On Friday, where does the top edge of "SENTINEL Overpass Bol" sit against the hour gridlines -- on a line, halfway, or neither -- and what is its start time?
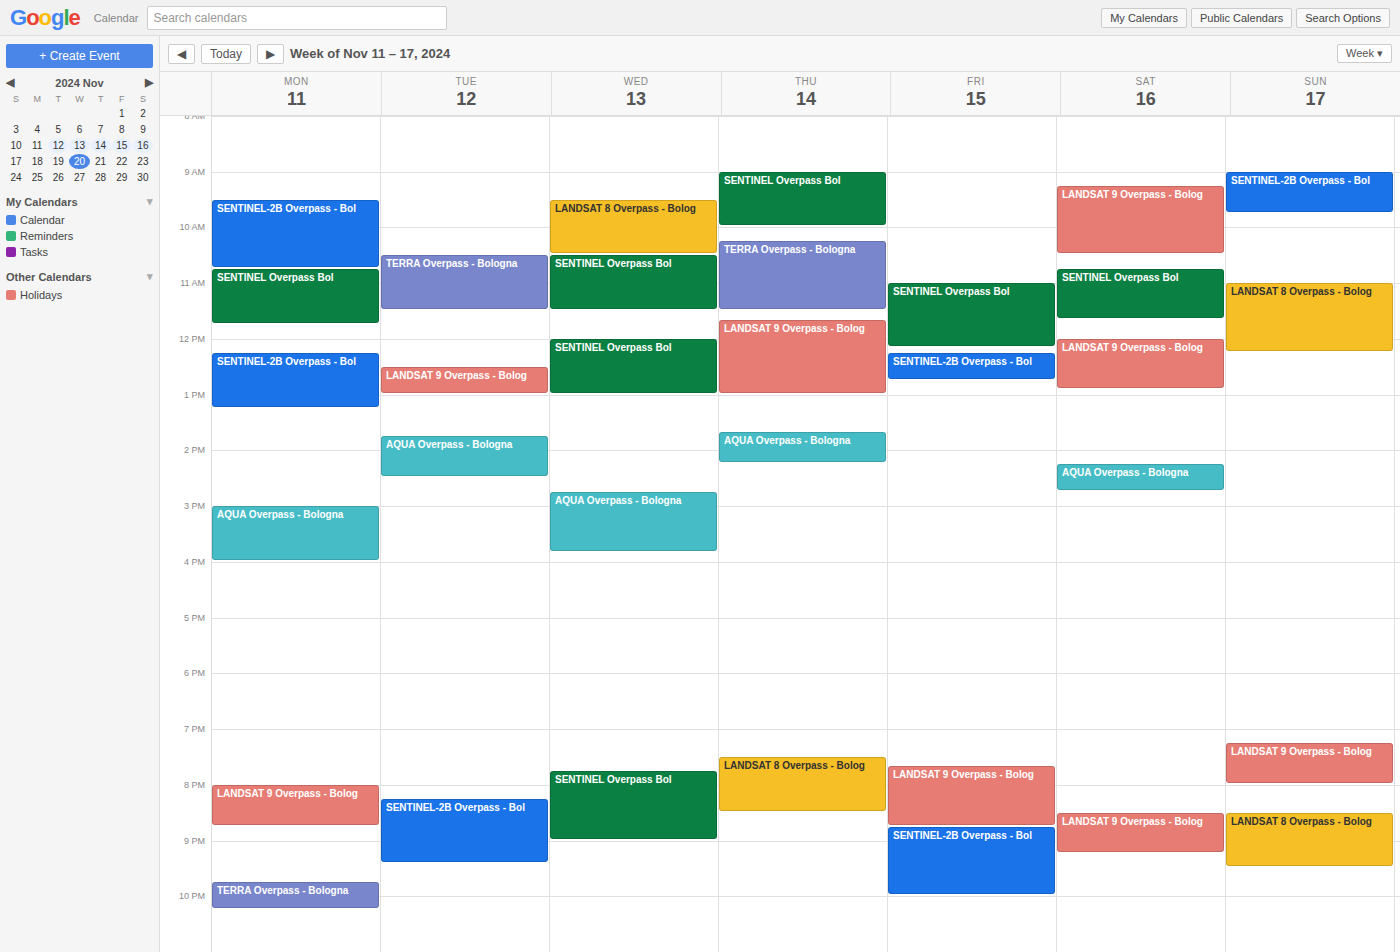
11:00 AM -- exactly on the 11 AM line.